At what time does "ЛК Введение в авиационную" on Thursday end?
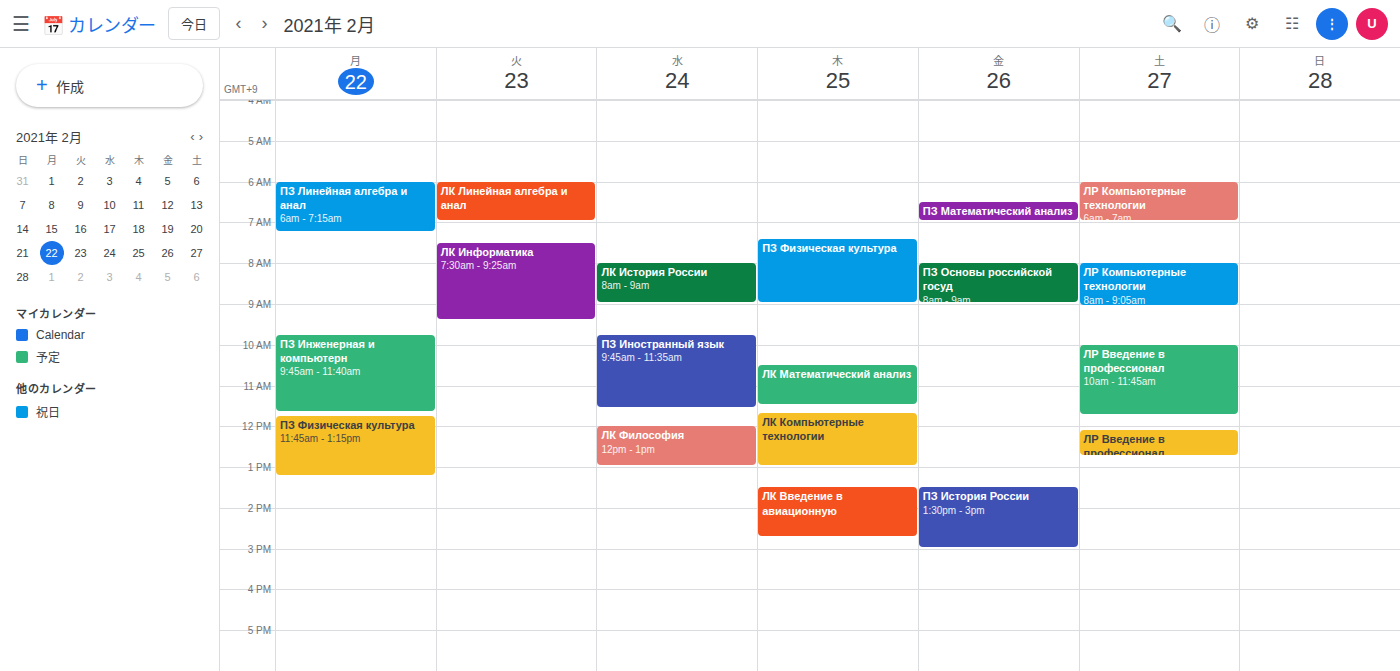
2:45 PM